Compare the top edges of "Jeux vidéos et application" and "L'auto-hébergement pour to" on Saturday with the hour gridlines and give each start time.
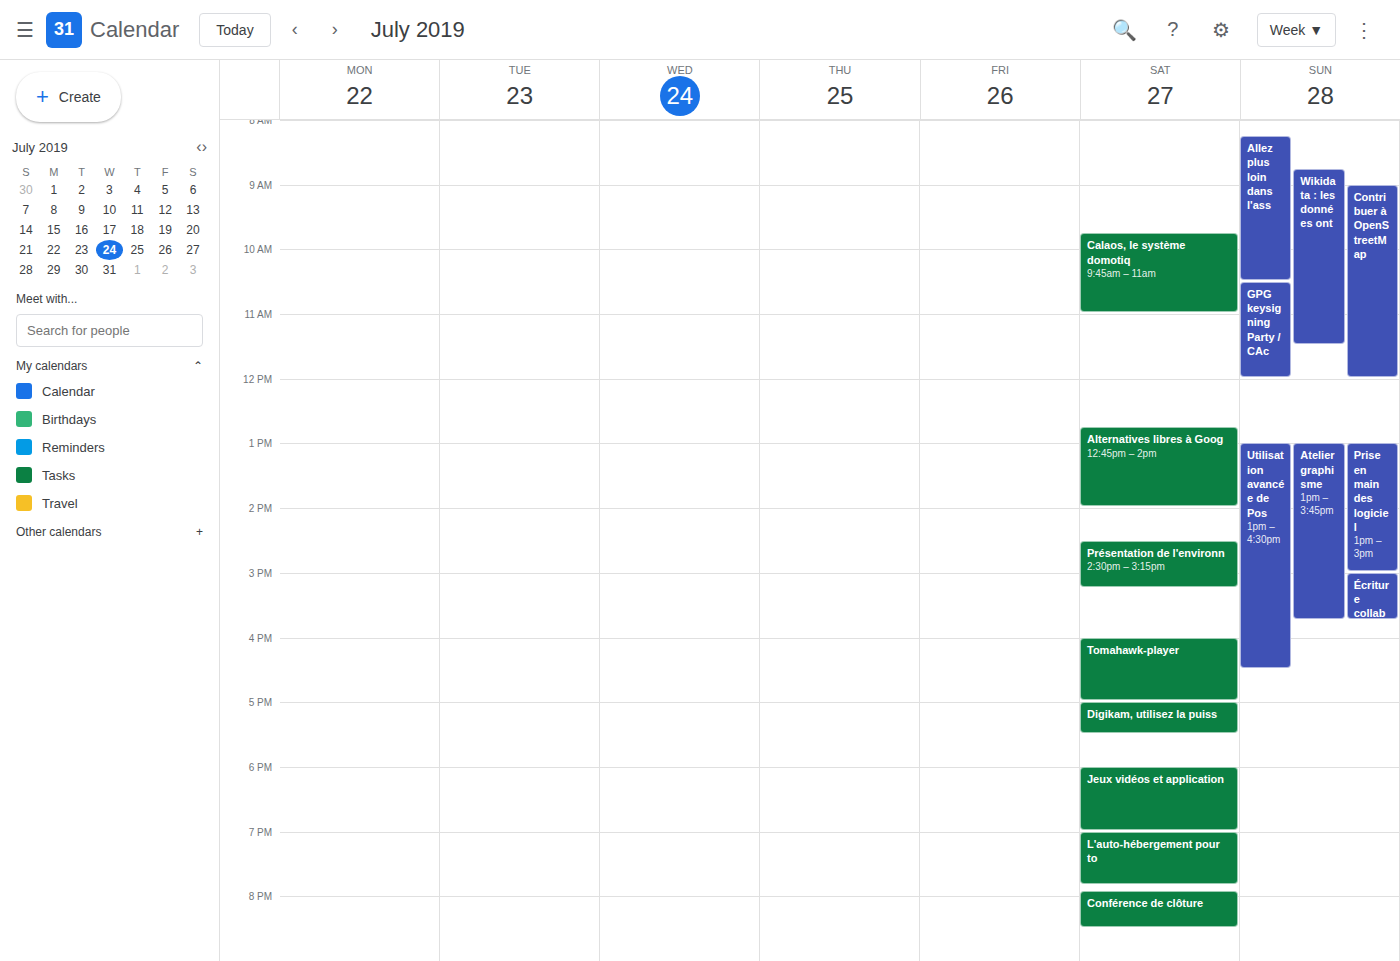
"Jeux vidéos et application": 6:00 PM, exactly on the 6 PM line. "L'auto-hébergement pour to": 7:00 PM, exactly on the 7 PM line.